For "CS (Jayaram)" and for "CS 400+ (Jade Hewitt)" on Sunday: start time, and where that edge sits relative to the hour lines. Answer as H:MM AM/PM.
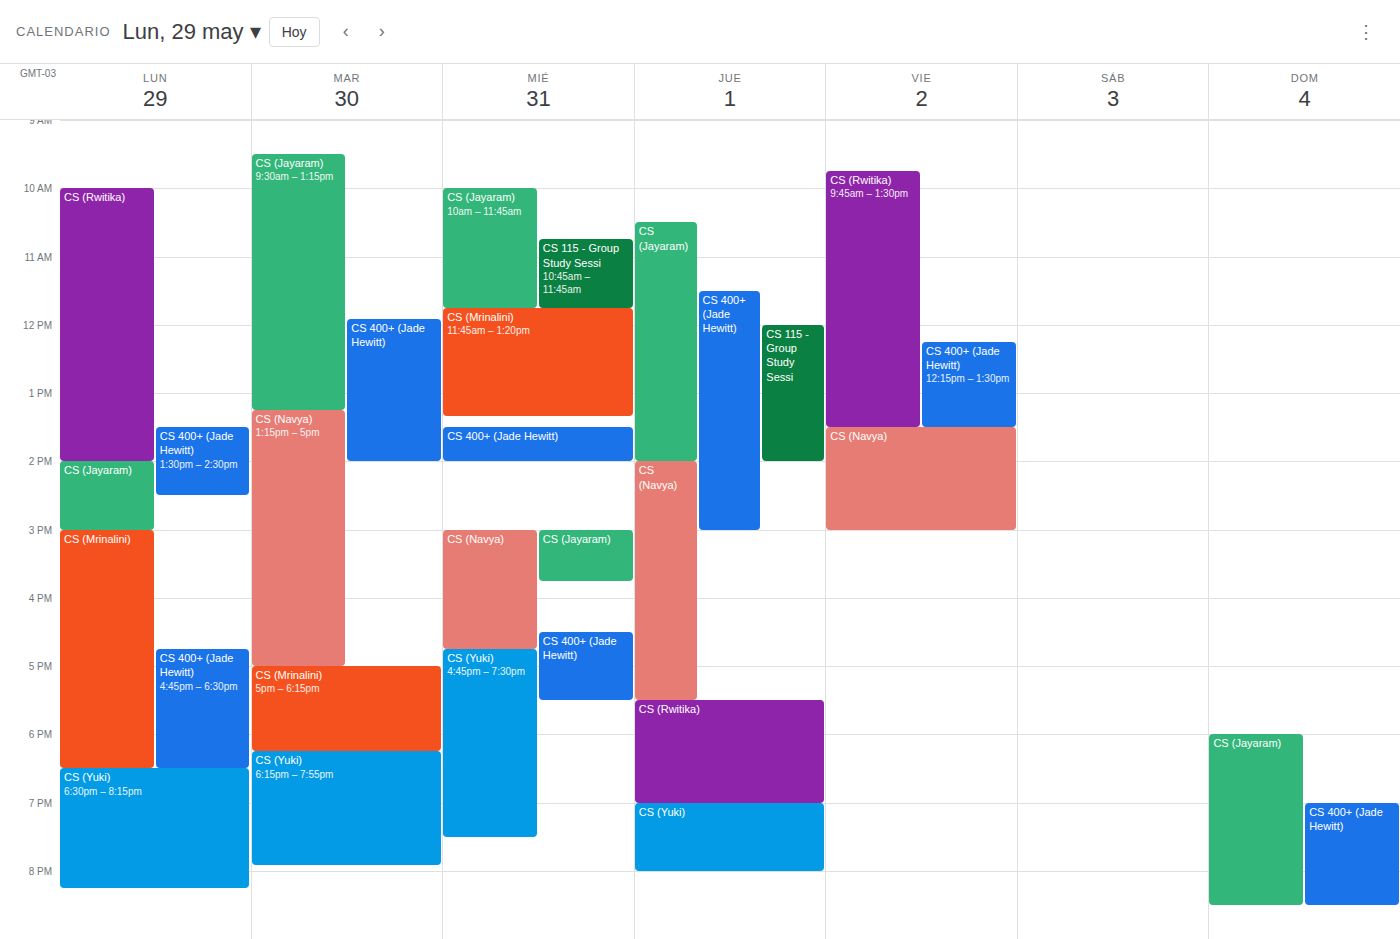
"CS (Jayaram)": 6:00 PM, exactly on the 6 PM line. "CS 400+ (Jade Hewitt)": 7:00 PM, exactly on the 7 PM line.